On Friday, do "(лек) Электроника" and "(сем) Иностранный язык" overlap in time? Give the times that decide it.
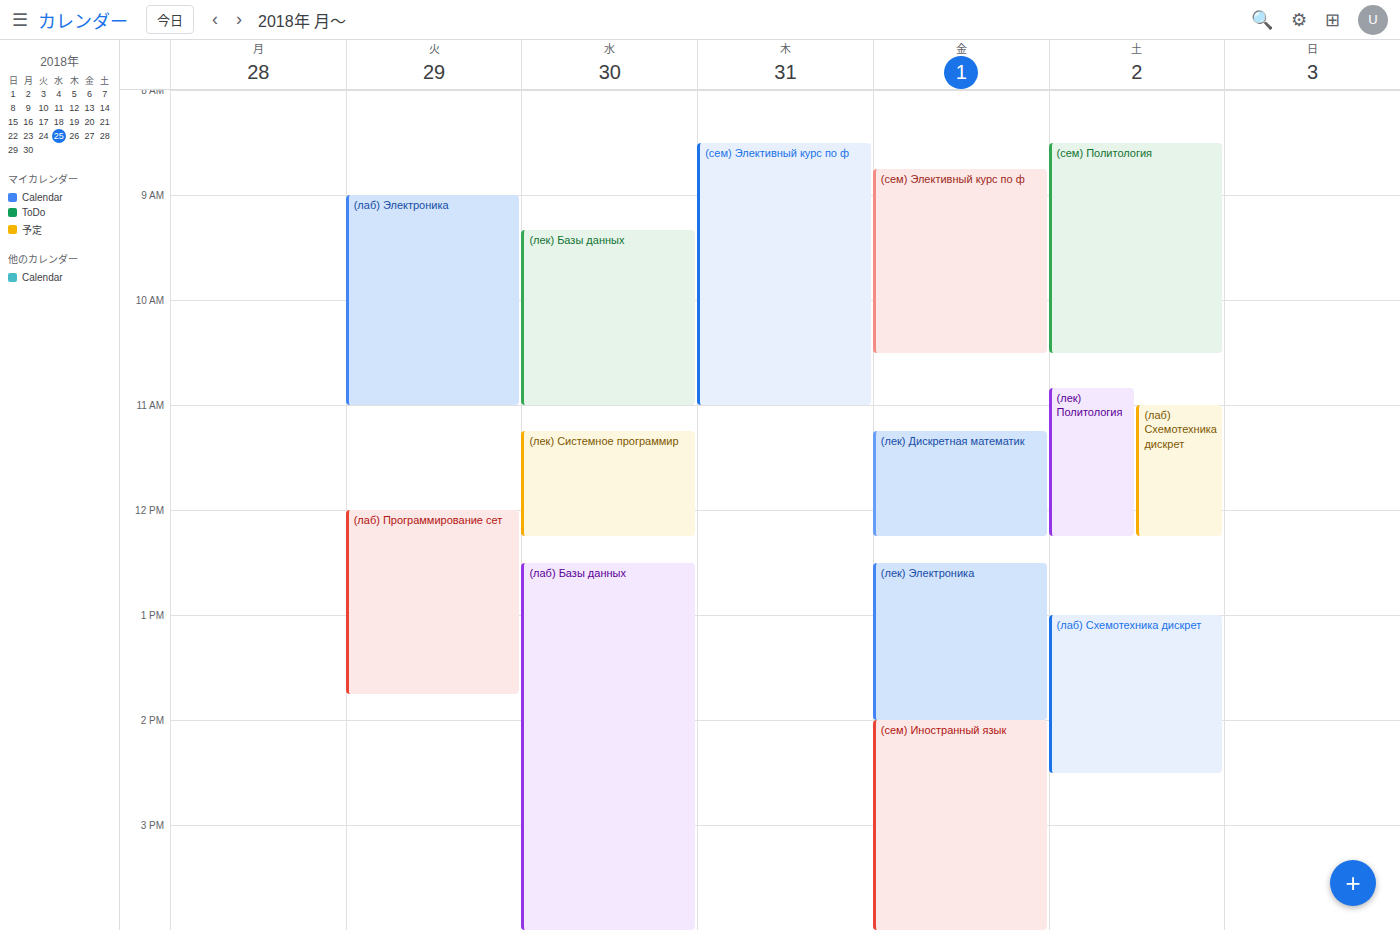
"(лек) Электроника" ends at 2:00 PM, exactly when "(сем) Иностранный язык" starts -- they touch but do not overlap.